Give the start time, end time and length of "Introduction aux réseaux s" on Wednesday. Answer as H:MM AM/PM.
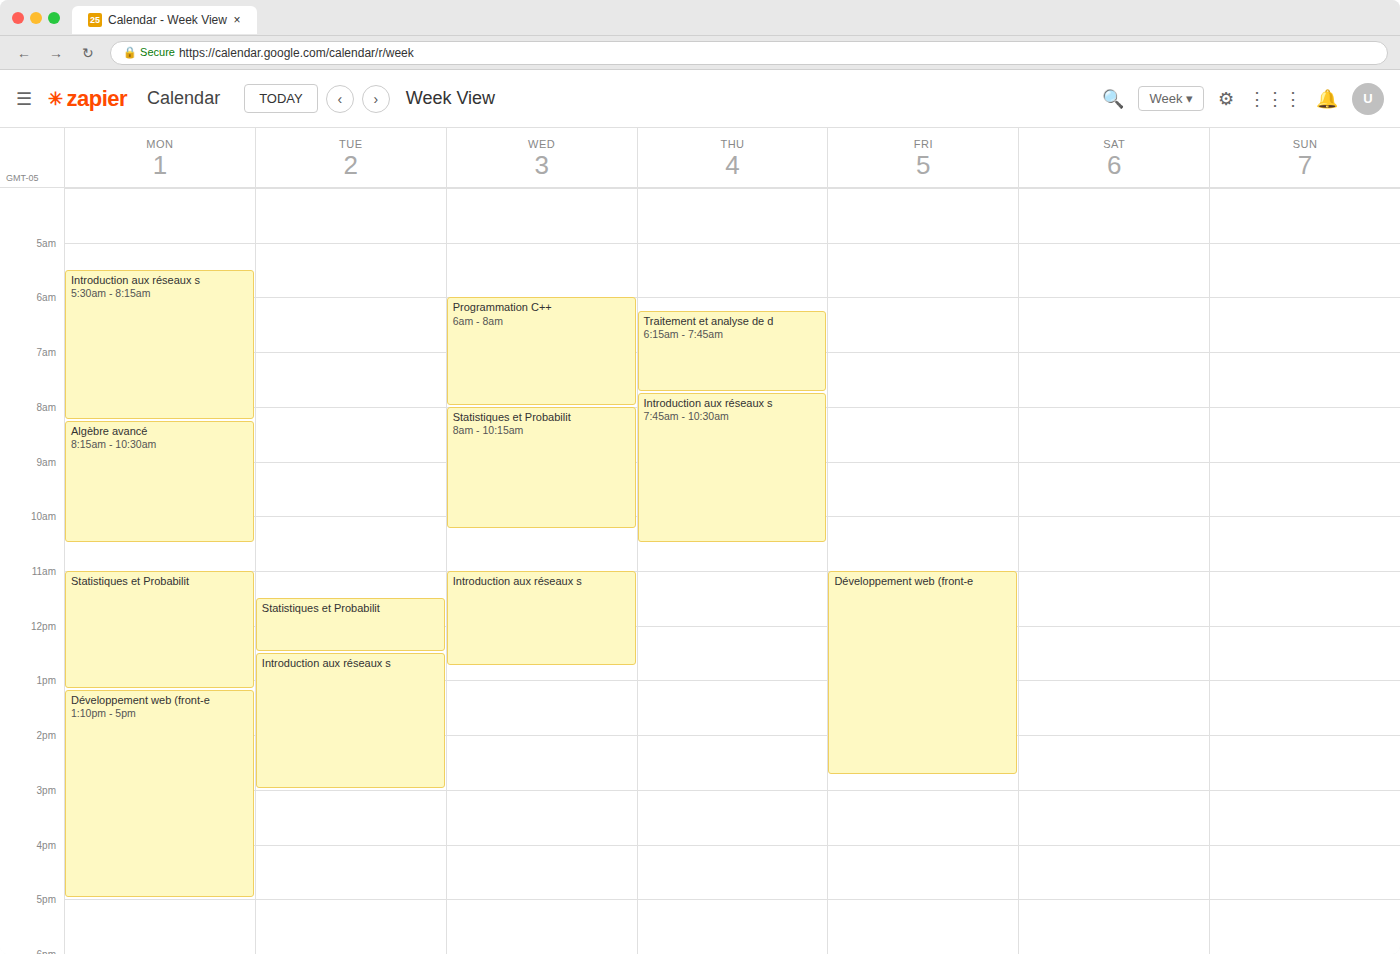
11:00 AM to 12:45 PM, 1 hour 45 minutes